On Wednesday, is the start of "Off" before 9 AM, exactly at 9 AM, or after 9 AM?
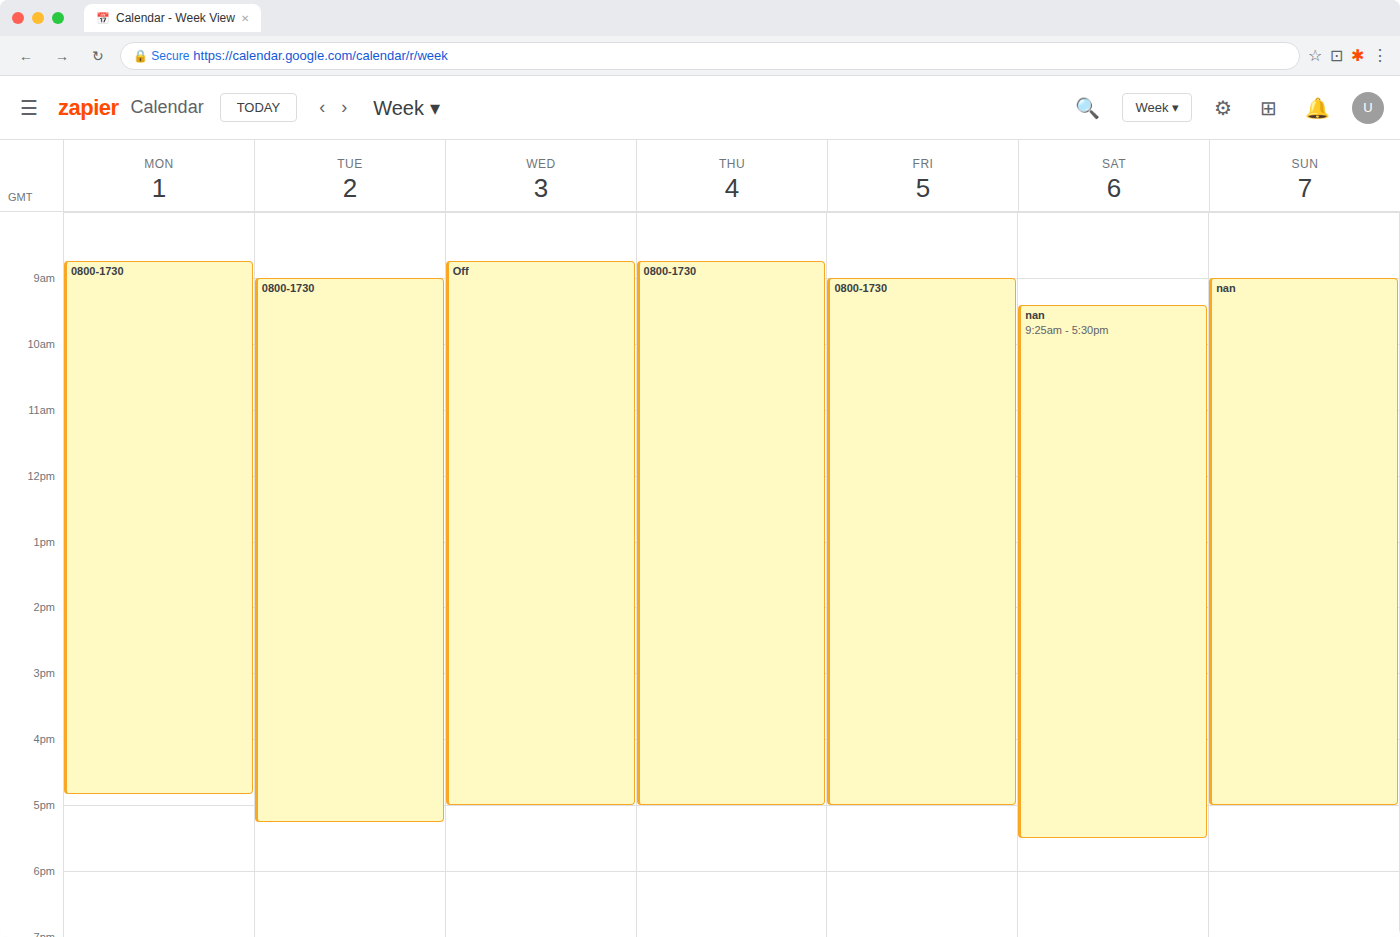
8:45 AM -- before 9 AM, 15 minutes above the 9 AM line.